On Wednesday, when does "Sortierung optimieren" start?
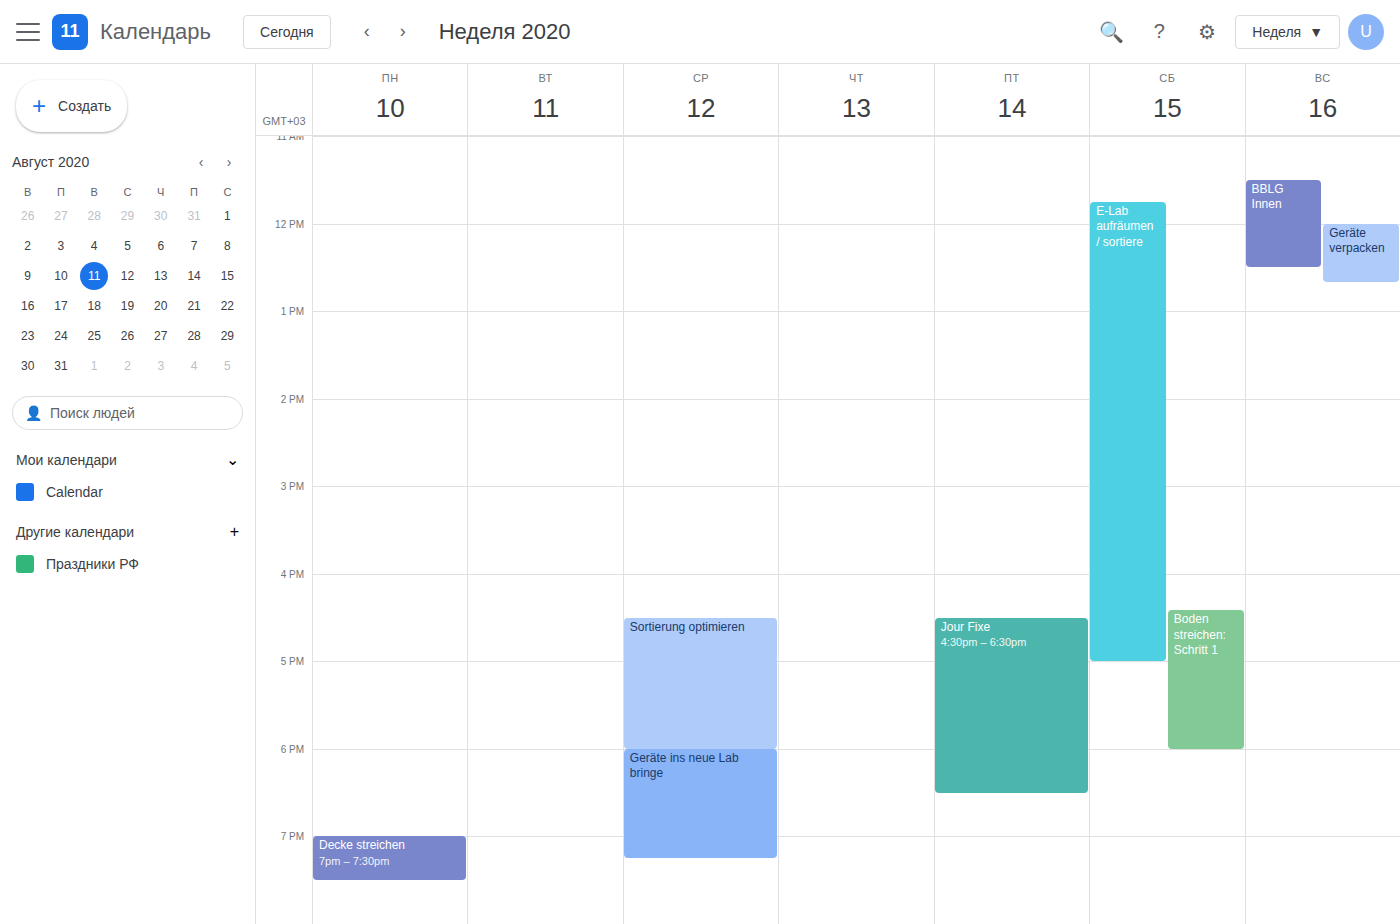
4:30 PM